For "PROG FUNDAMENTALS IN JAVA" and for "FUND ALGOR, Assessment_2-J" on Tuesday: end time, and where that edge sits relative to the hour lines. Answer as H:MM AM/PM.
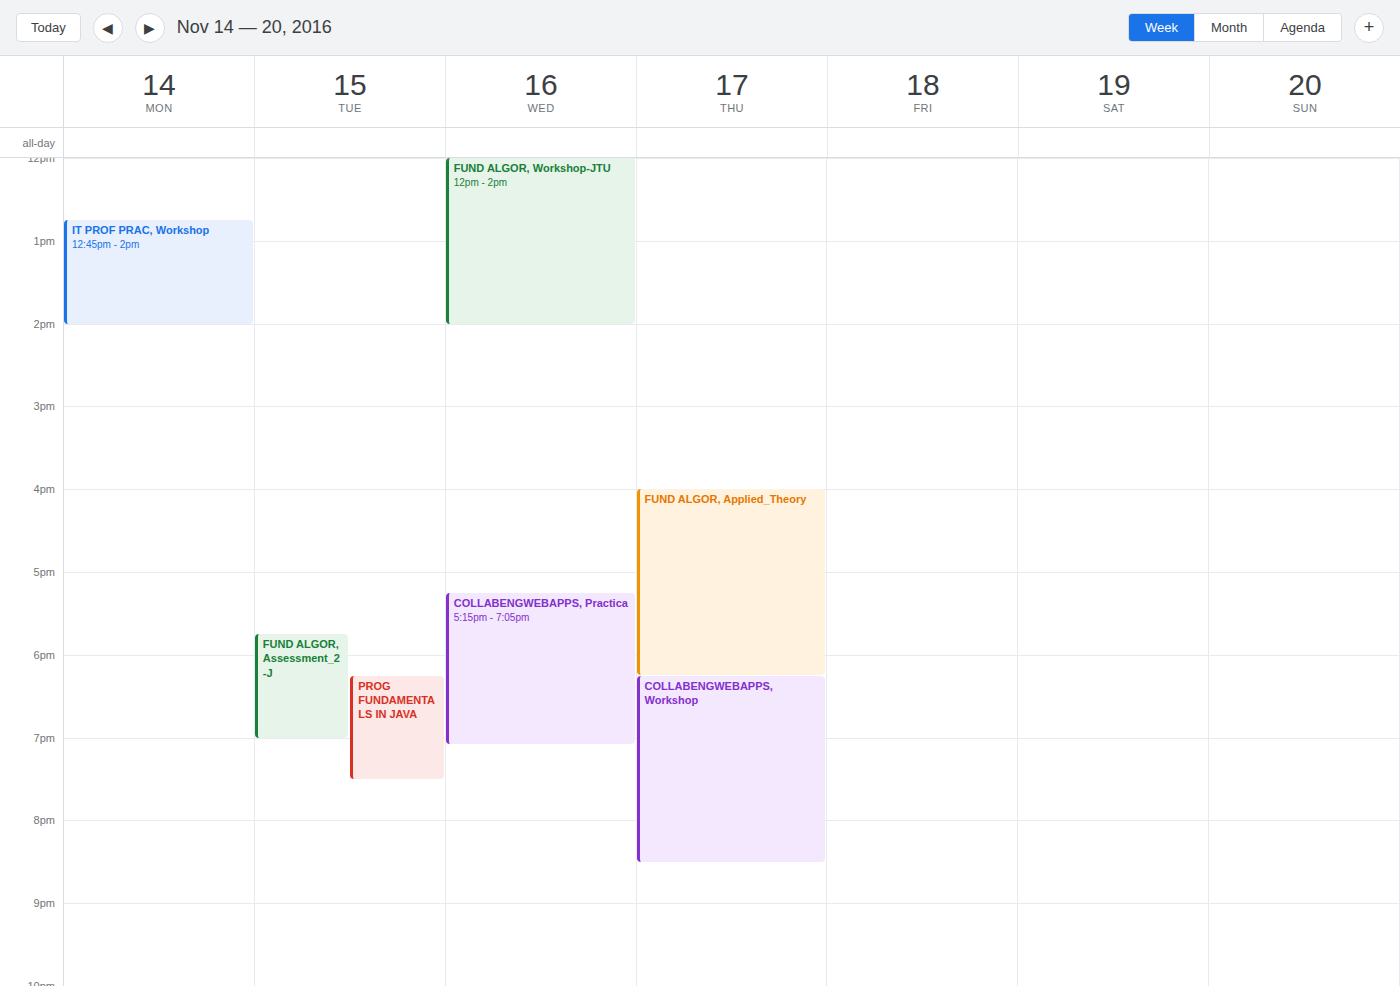
"PROG FUNDAMENTALS IN JAVA": 7:30 PM, halfway between the 7 PM and 8 PM lines. "FUND ALGOR, Assessment_2-J": 7:00 PM, exactly on the 7 PM line.